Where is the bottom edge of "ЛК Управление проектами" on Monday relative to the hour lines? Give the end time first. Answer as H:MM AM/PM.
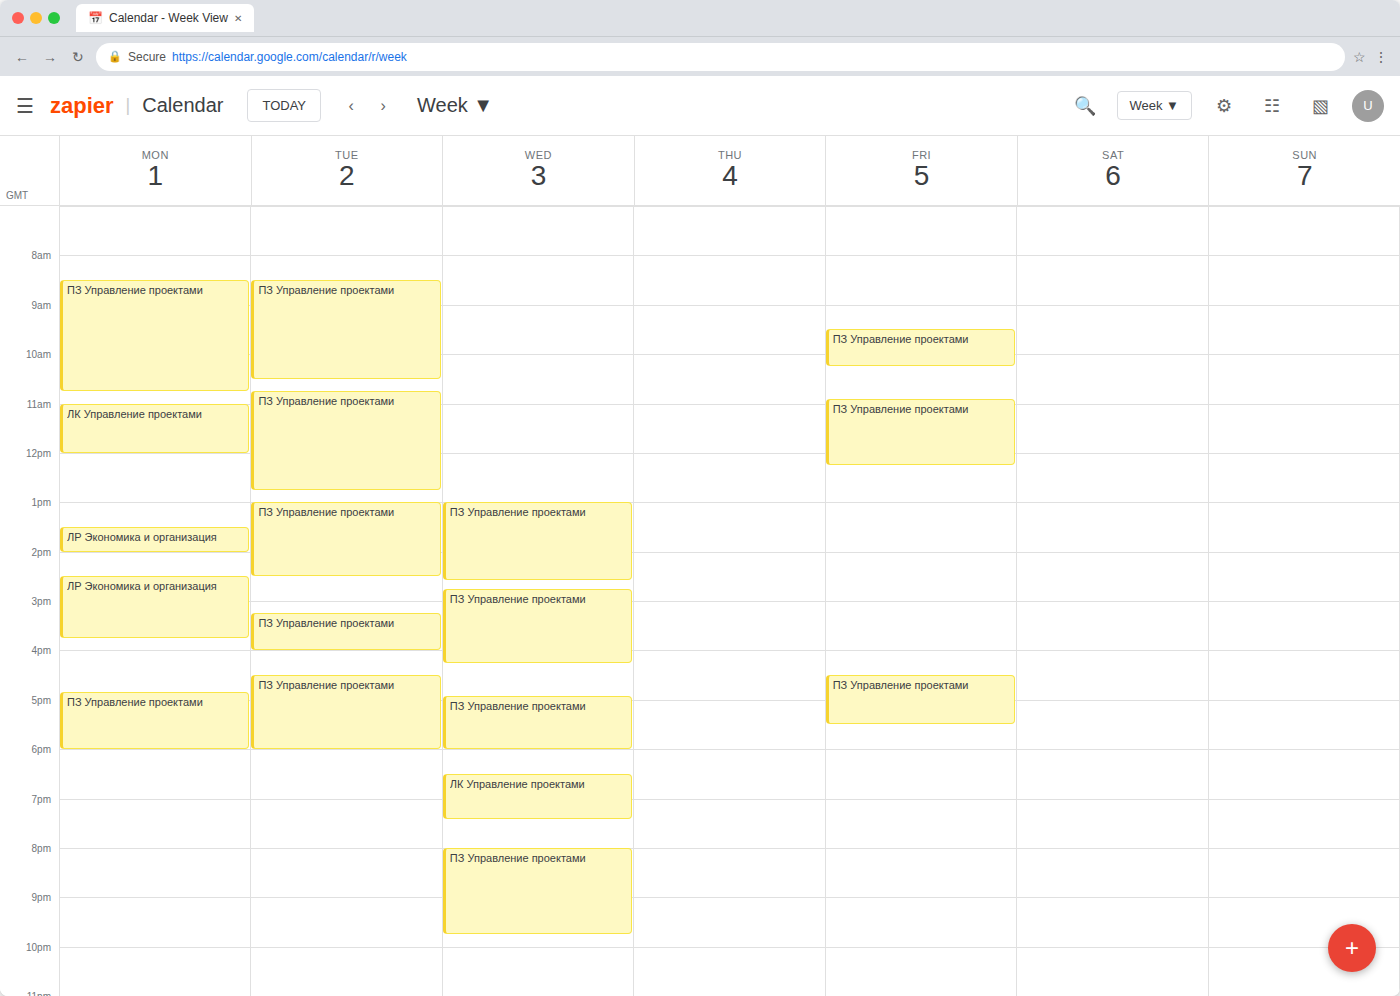
12:00 PM -- exactly on the 12 PM line.